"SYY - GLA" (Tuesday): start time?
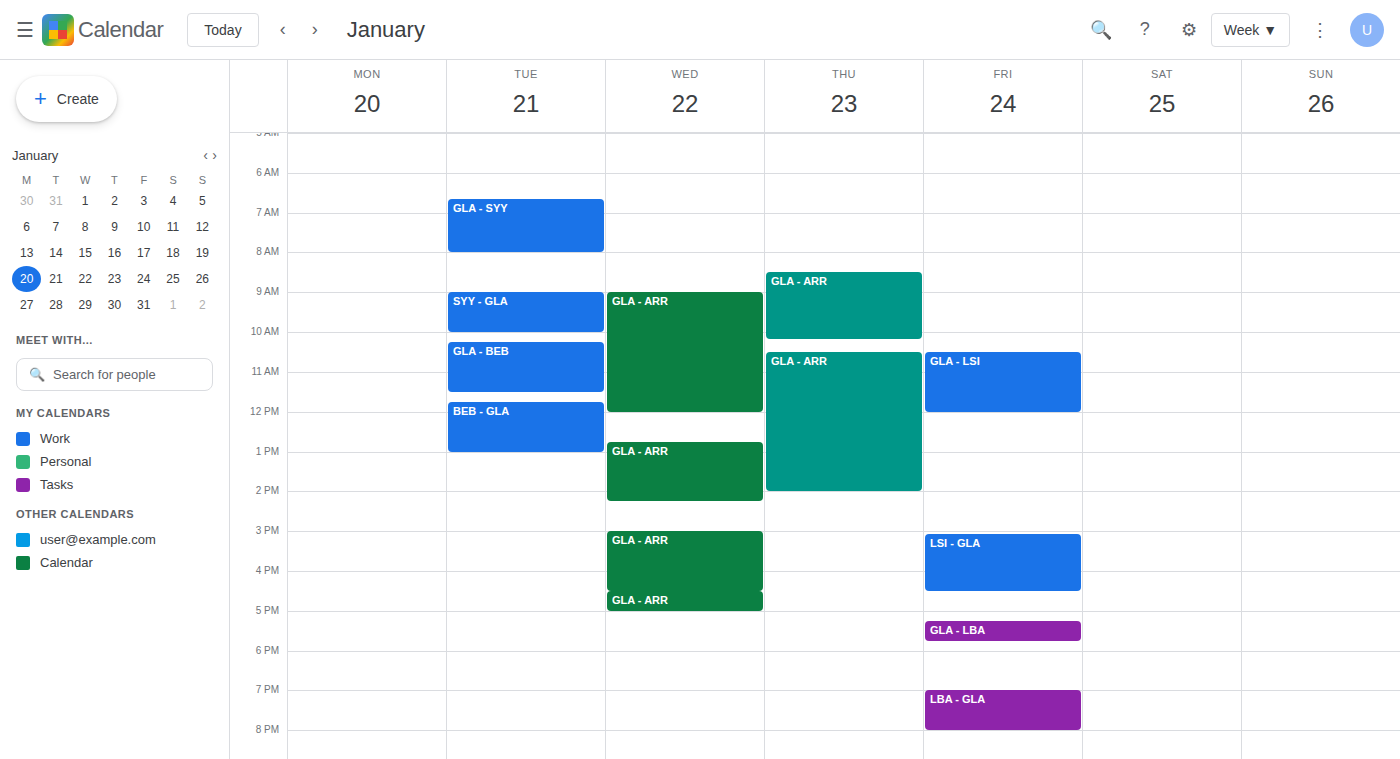
9:00 AM